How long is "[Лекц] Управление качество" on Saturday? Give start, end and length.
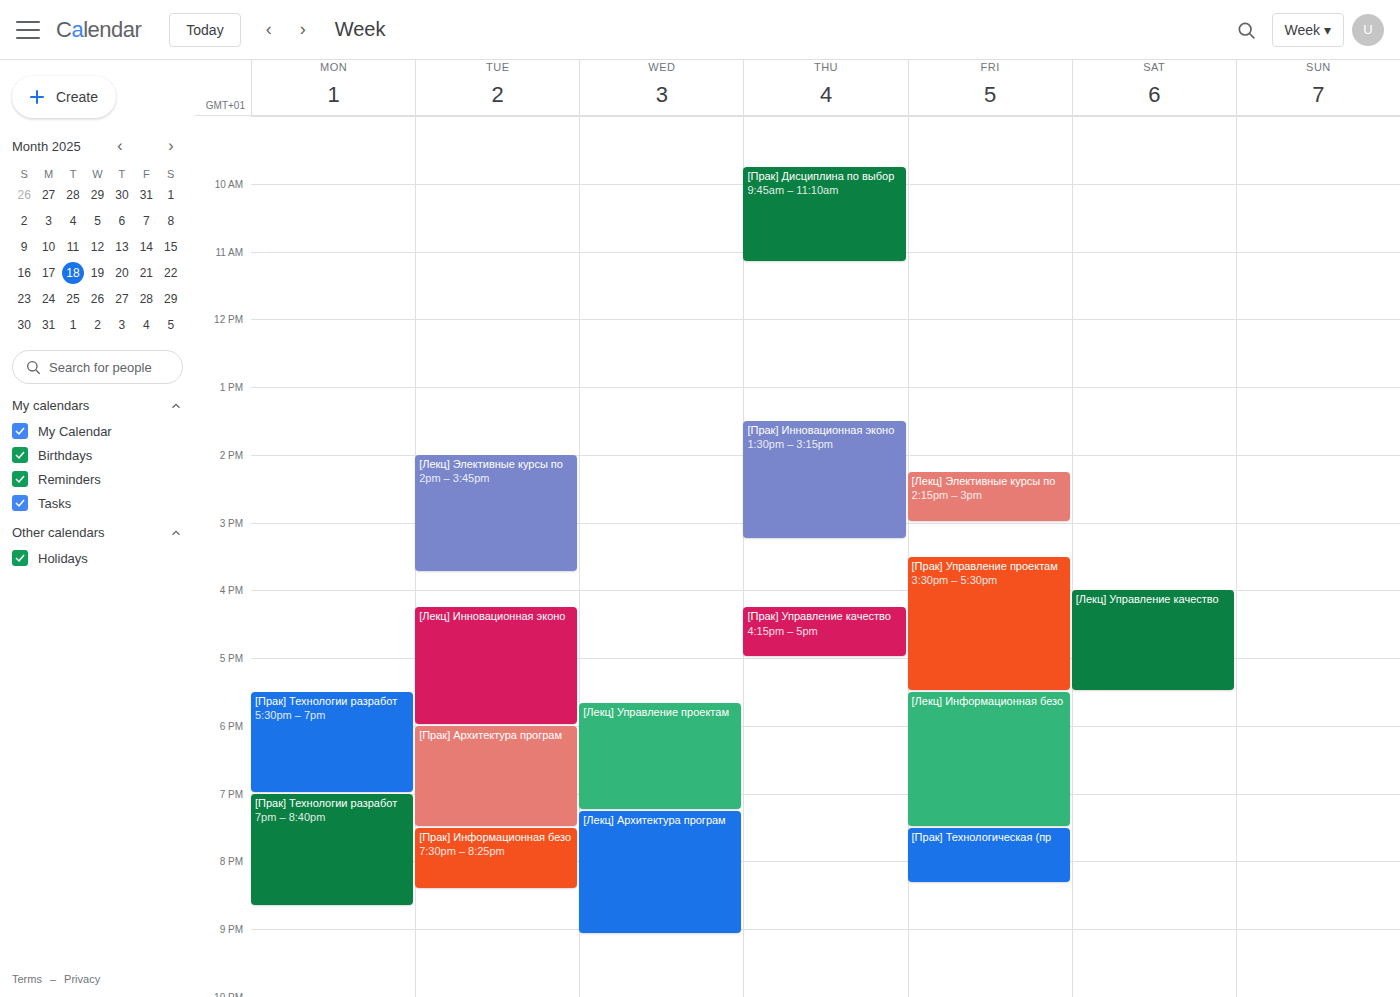
4:00 PM to 5:30 PM, 1 hour 30 minutes